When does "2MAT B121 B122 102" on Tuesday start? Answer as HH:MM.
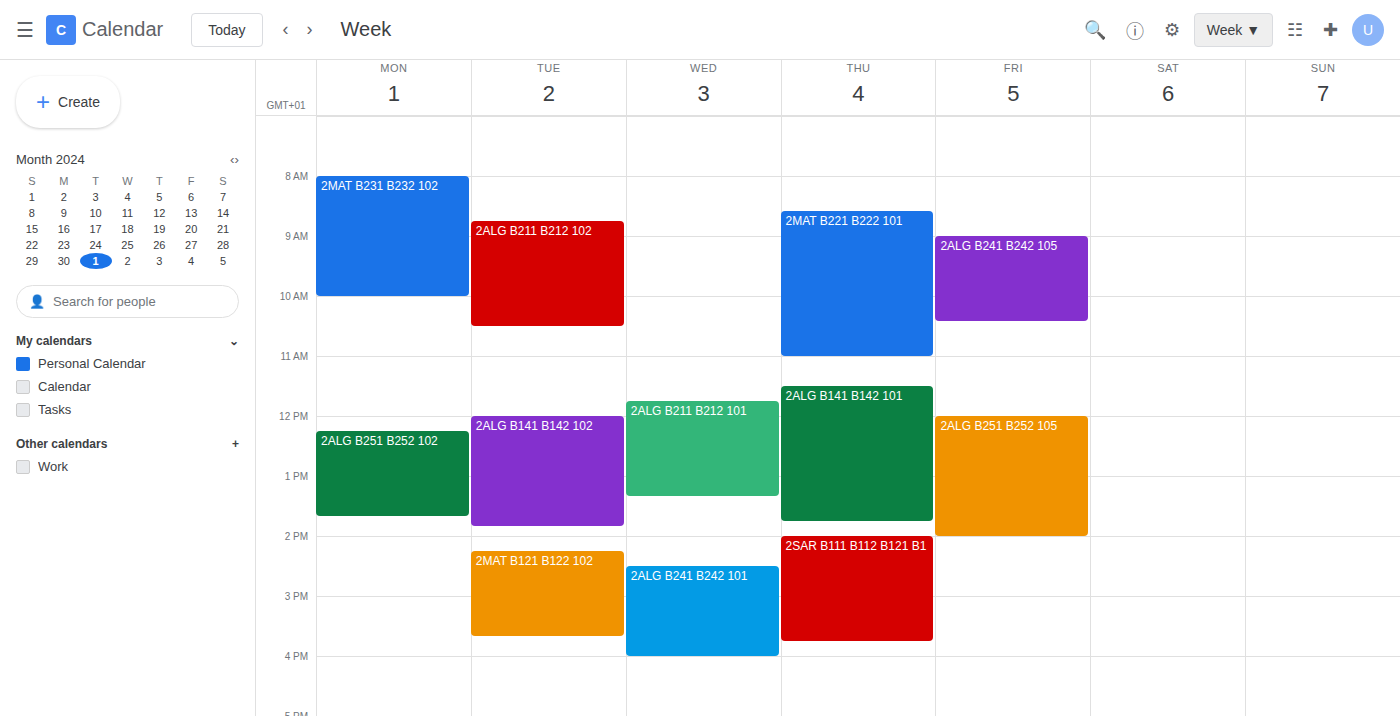
14:15